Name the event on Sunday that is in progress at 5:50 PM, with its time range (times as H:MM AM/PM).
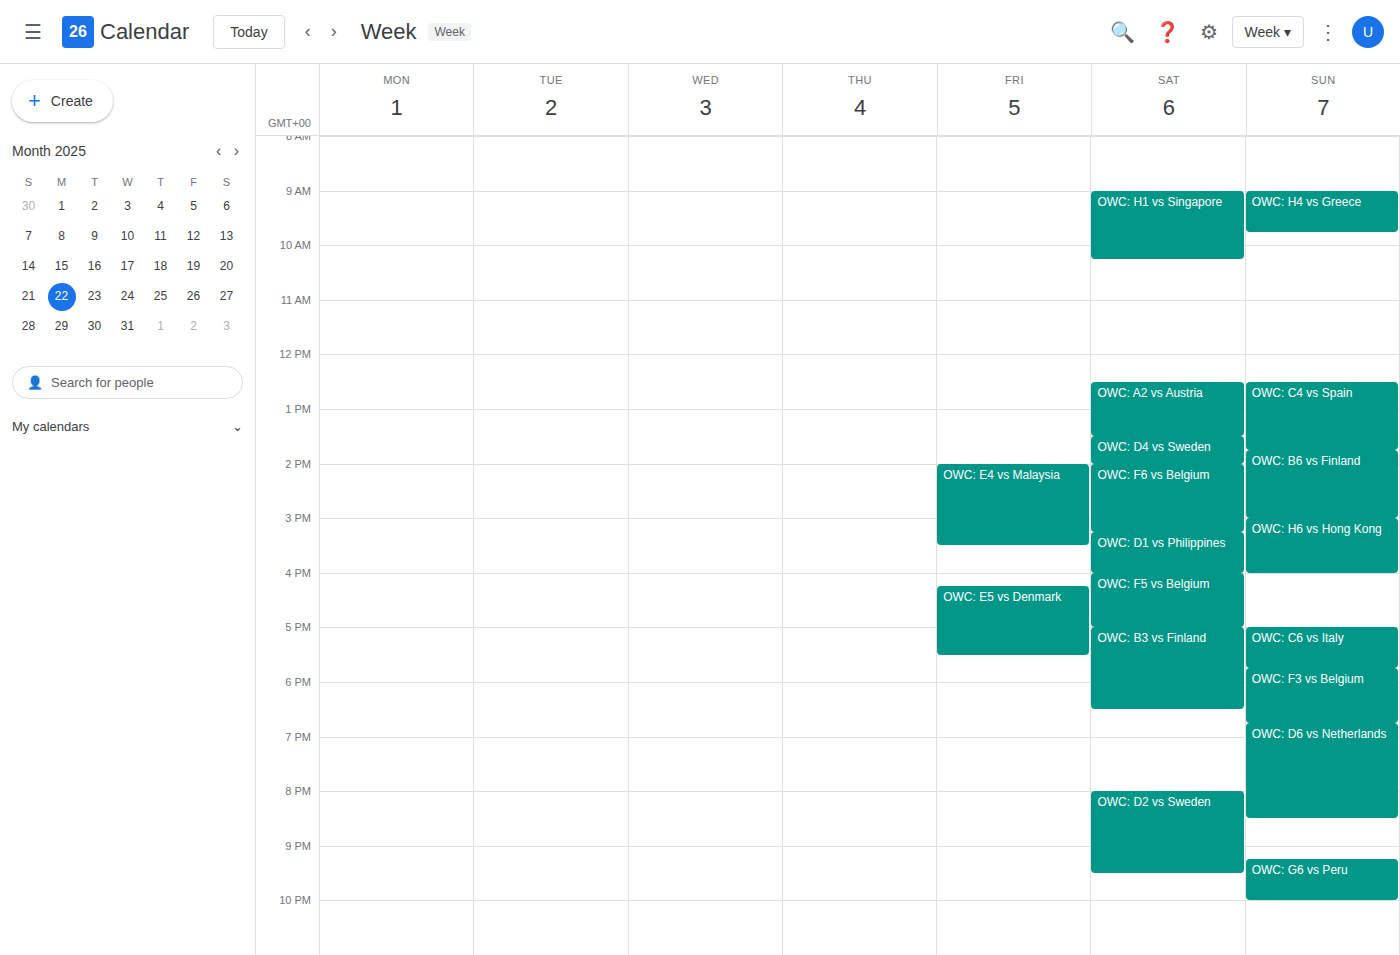
"OWC: F3 vs Belgium", 5:45 PM to 6:45 PM